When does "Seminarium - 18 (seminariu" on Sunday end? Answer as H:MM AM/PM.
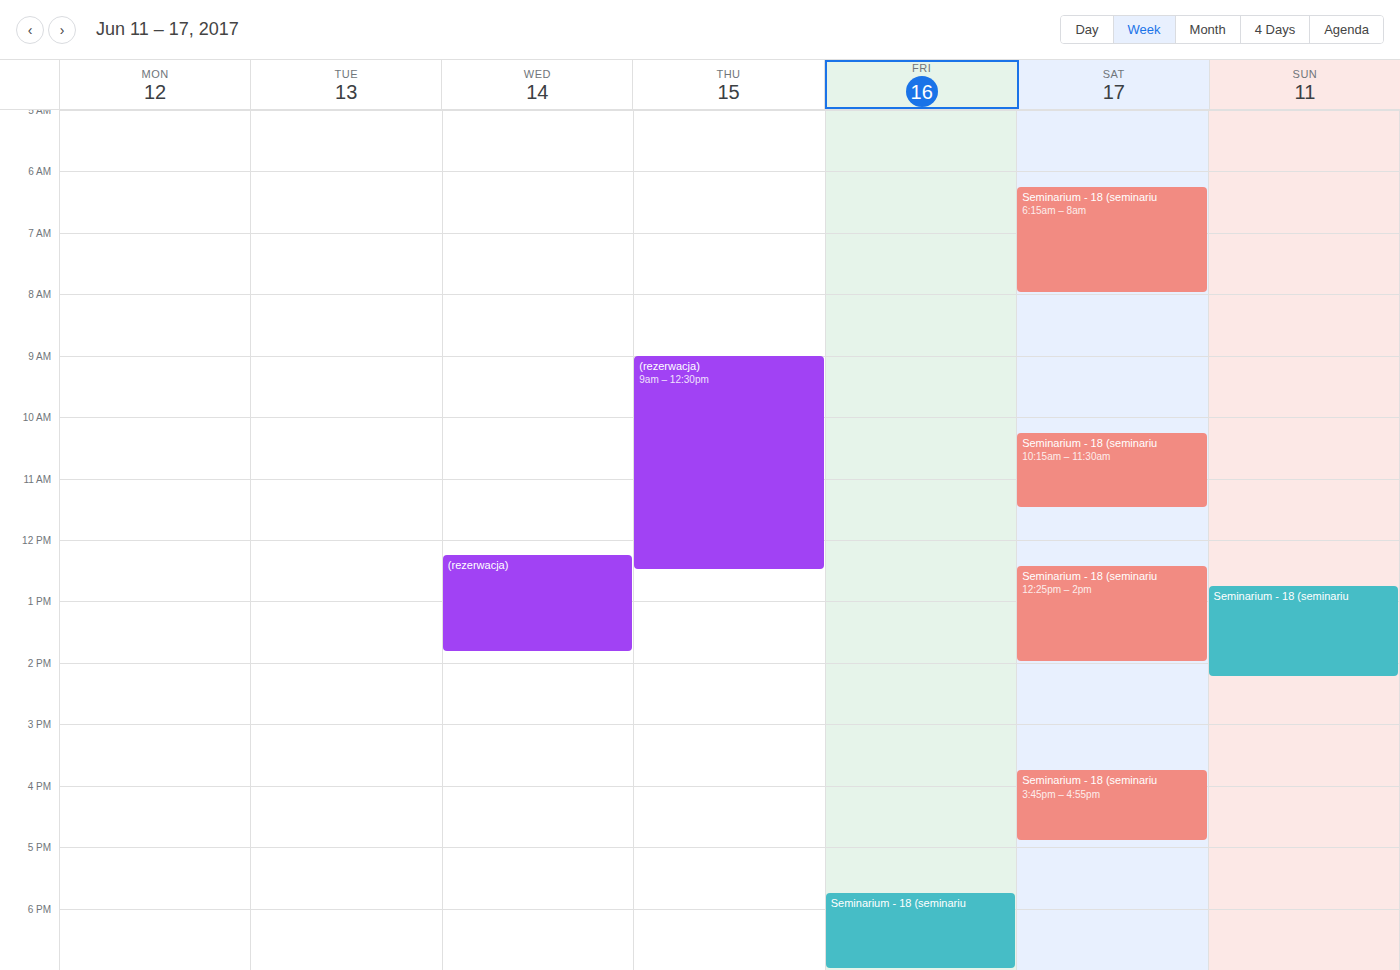
2:15 PM